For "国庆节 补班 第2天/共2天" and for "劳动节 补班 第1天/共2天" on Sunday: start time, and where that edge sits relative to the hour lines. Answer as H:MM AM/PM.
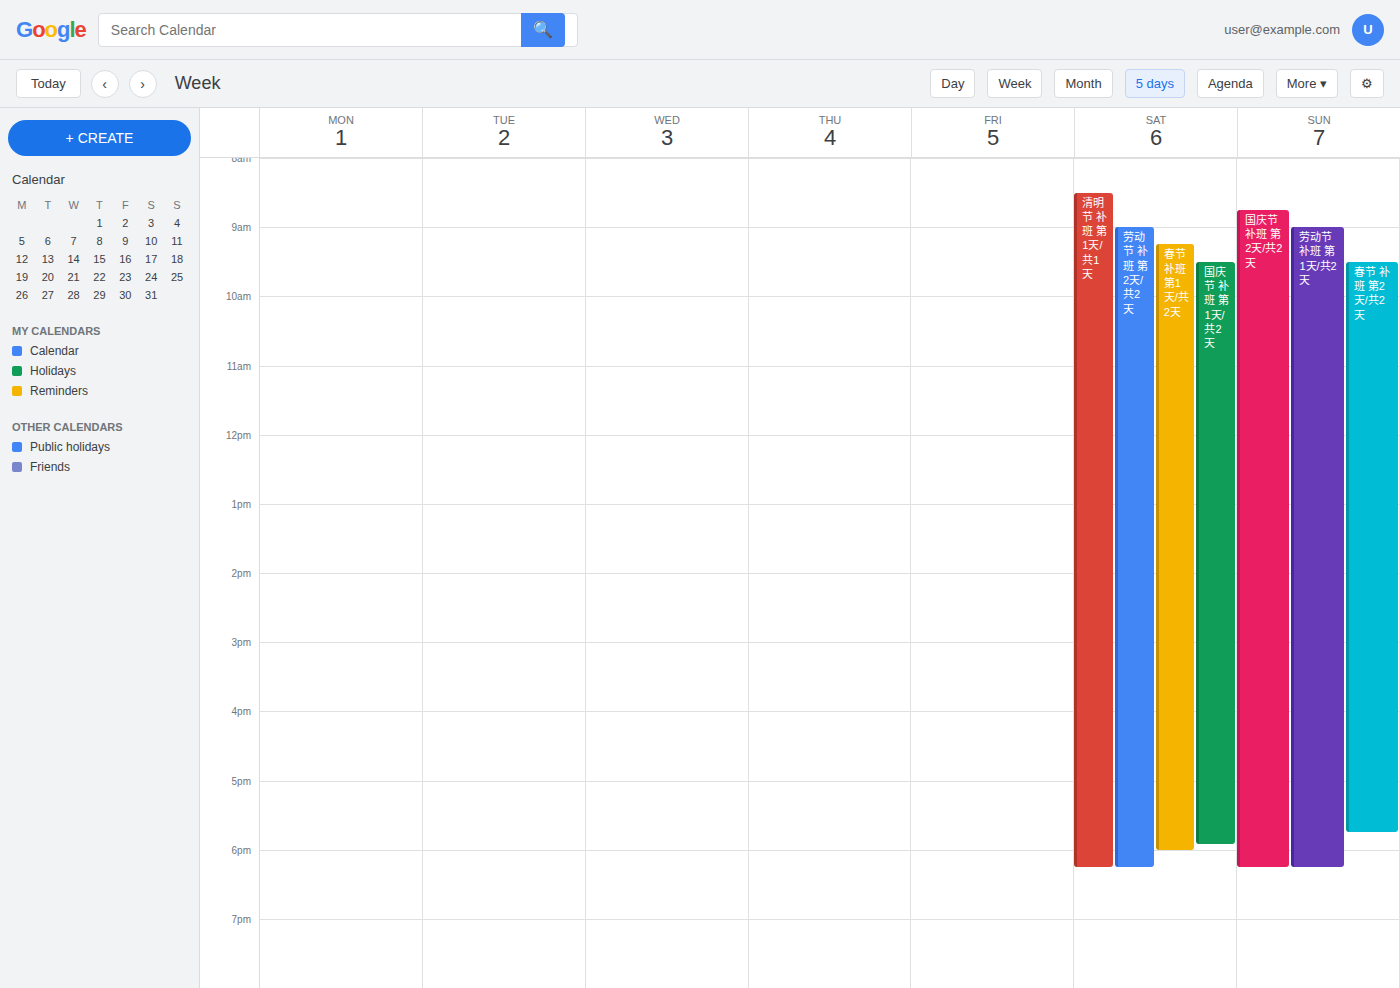
"国庆节 补班 第2天/共2天": 8:45 AM, neither: three quarters of the way from the 8 AM line to the 9 AM line. "劳动节 补班 第1天/共2天": 9:00 AM, exactly on the 9 AM line.